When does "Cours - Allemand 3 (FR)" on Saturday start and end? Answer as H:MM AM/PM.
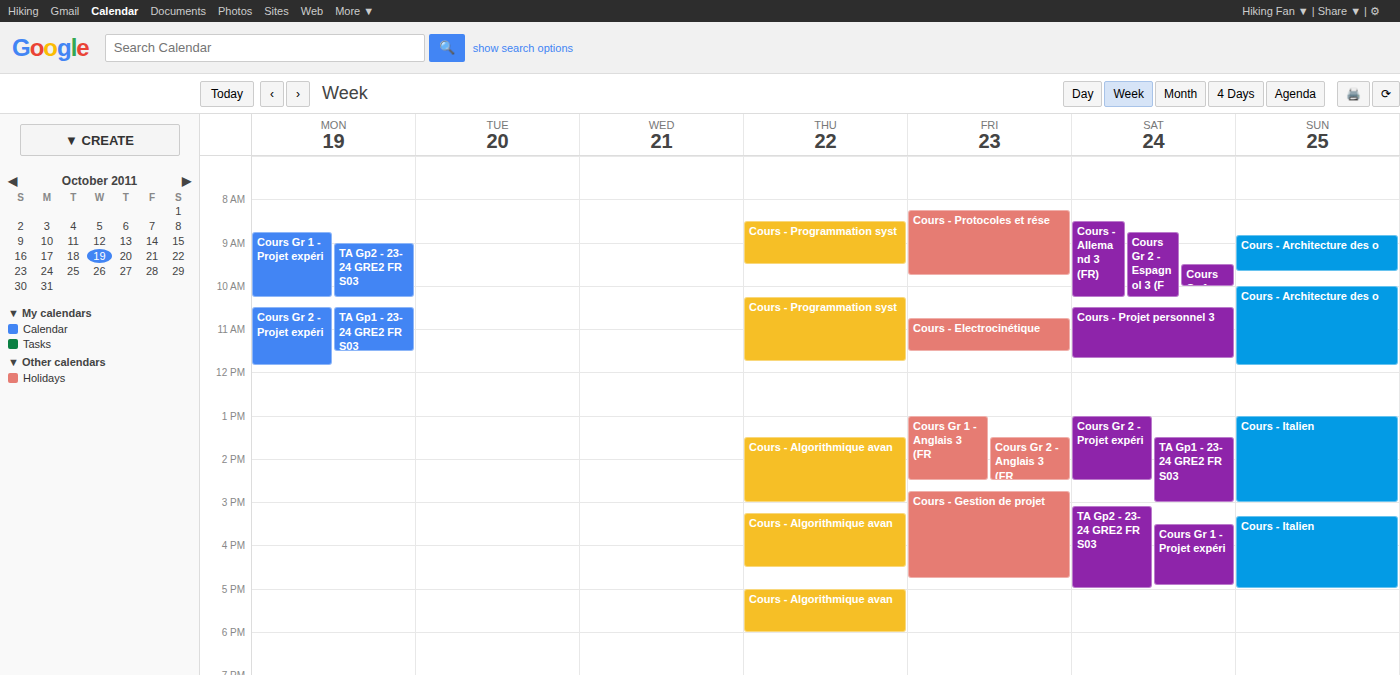
8:30 AM to 10:15 AM